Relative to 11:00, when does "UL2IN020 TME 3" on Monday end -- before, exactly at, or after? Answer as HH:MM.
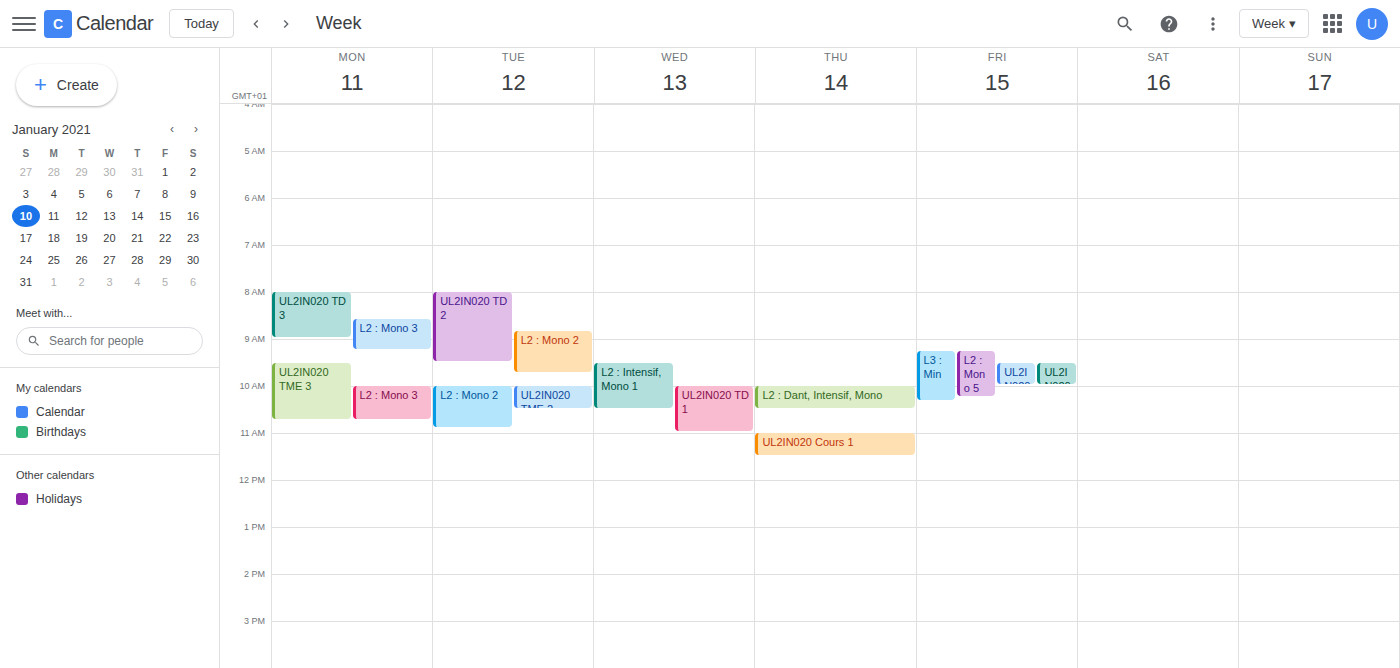
10:45 -- before 11:00, 15 minutes above the 11:00 line.